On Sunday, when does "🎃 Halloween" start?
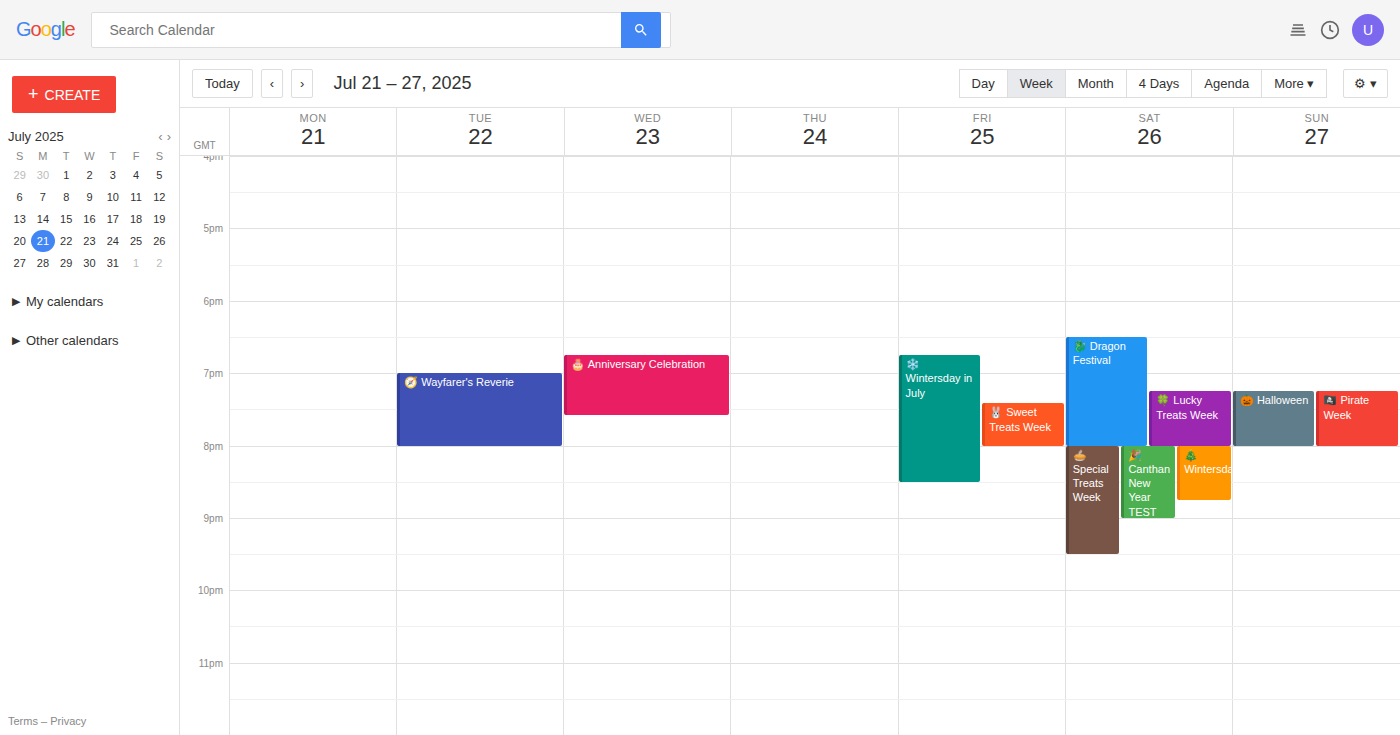
7:15 PM